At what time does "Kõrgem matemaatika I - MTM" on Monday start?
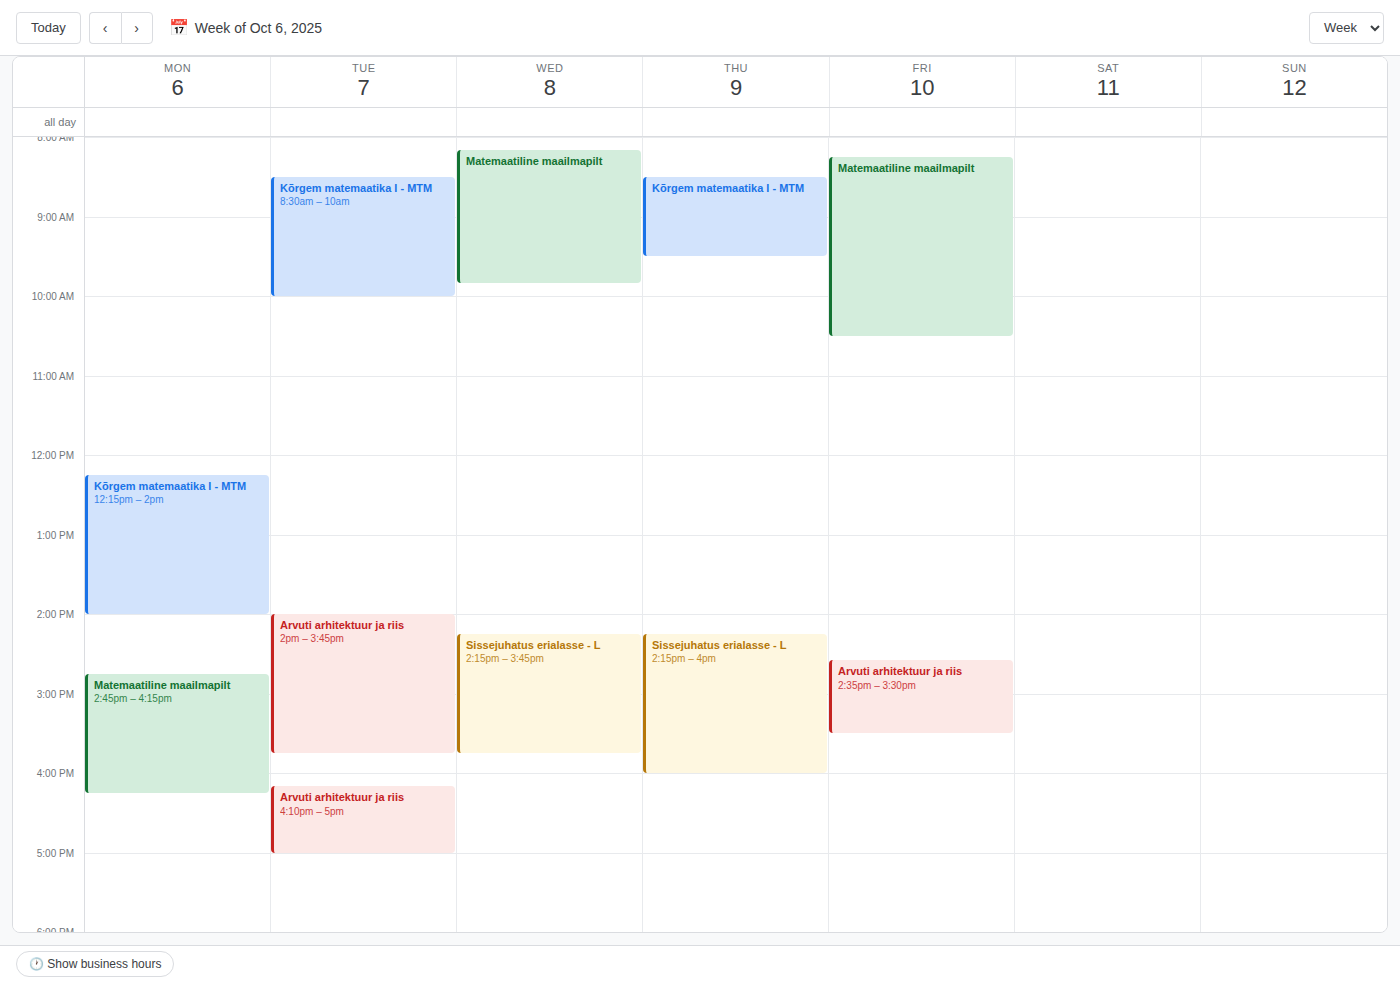
12:15 PM